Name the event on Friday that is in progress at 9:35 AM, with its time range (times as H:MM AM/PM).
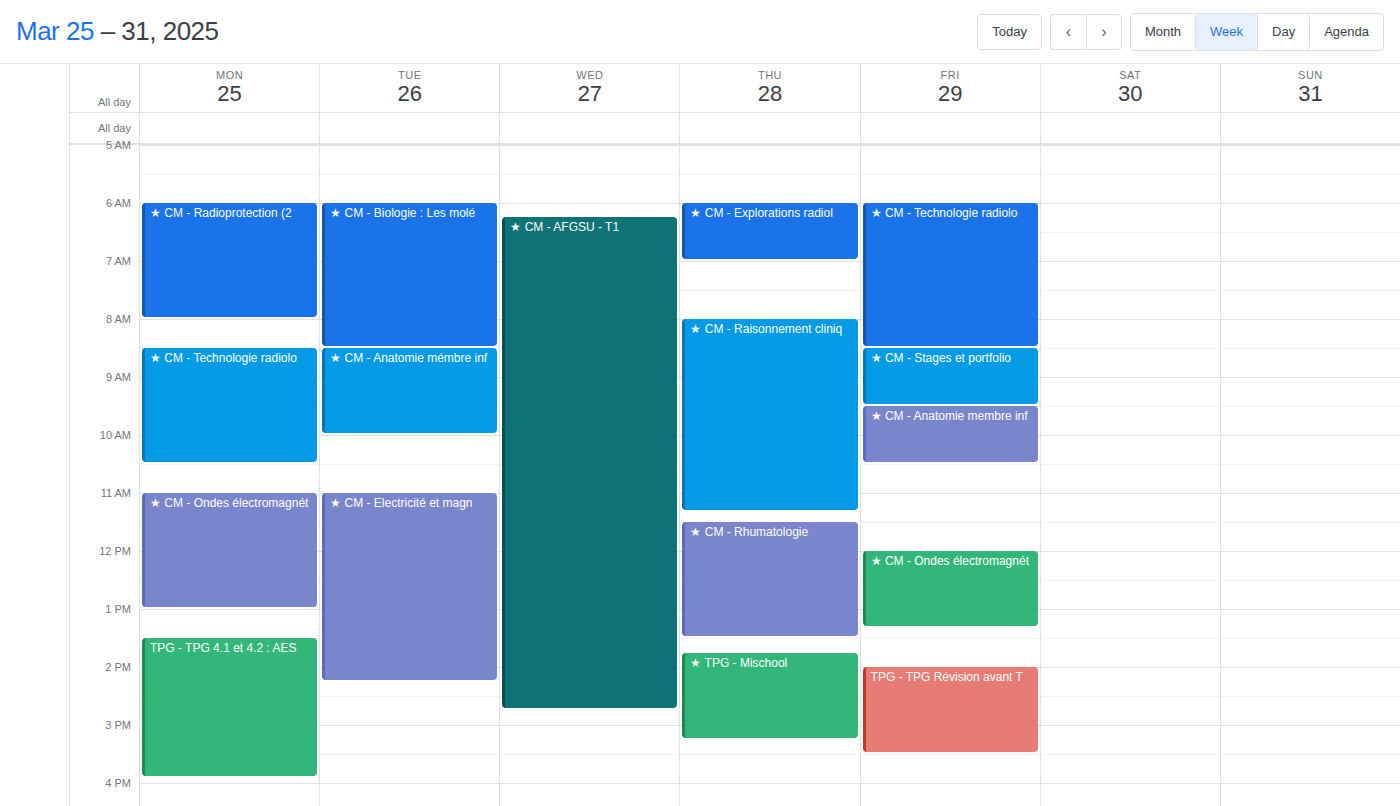
"★ CM - Anatomie membre inf", 9:30 AM to 10:30 AM